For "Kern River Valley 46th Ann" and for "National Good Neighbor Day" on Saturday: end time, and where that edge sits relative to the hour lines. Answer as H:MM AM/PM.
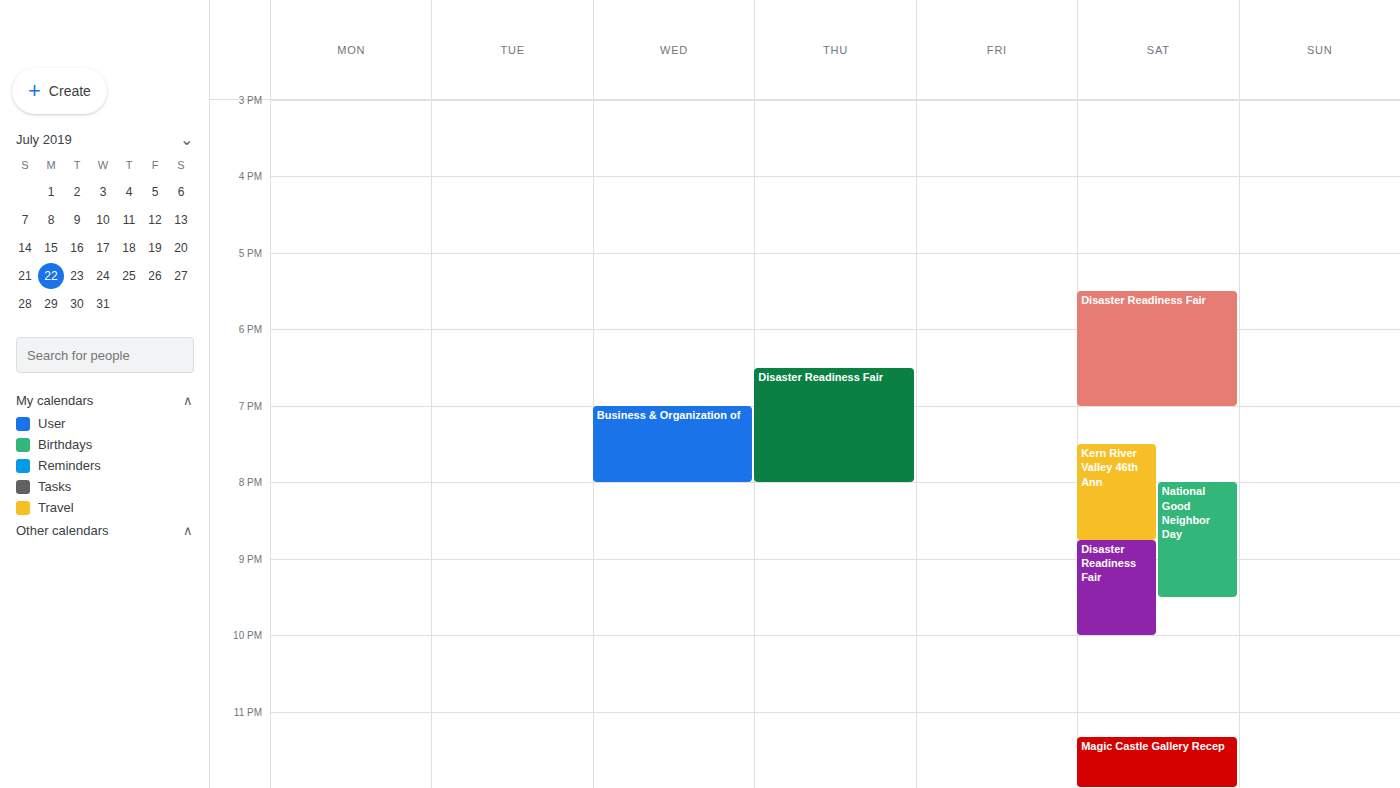
"Kern River Valley 46th Ann": 8:45 PM, neither: three quarters of the way from the 8 PM line to the 9 PM line. "National Good Neighbor Day": 9:30 PM, halfway between the 9 PM and 10 PM lines.